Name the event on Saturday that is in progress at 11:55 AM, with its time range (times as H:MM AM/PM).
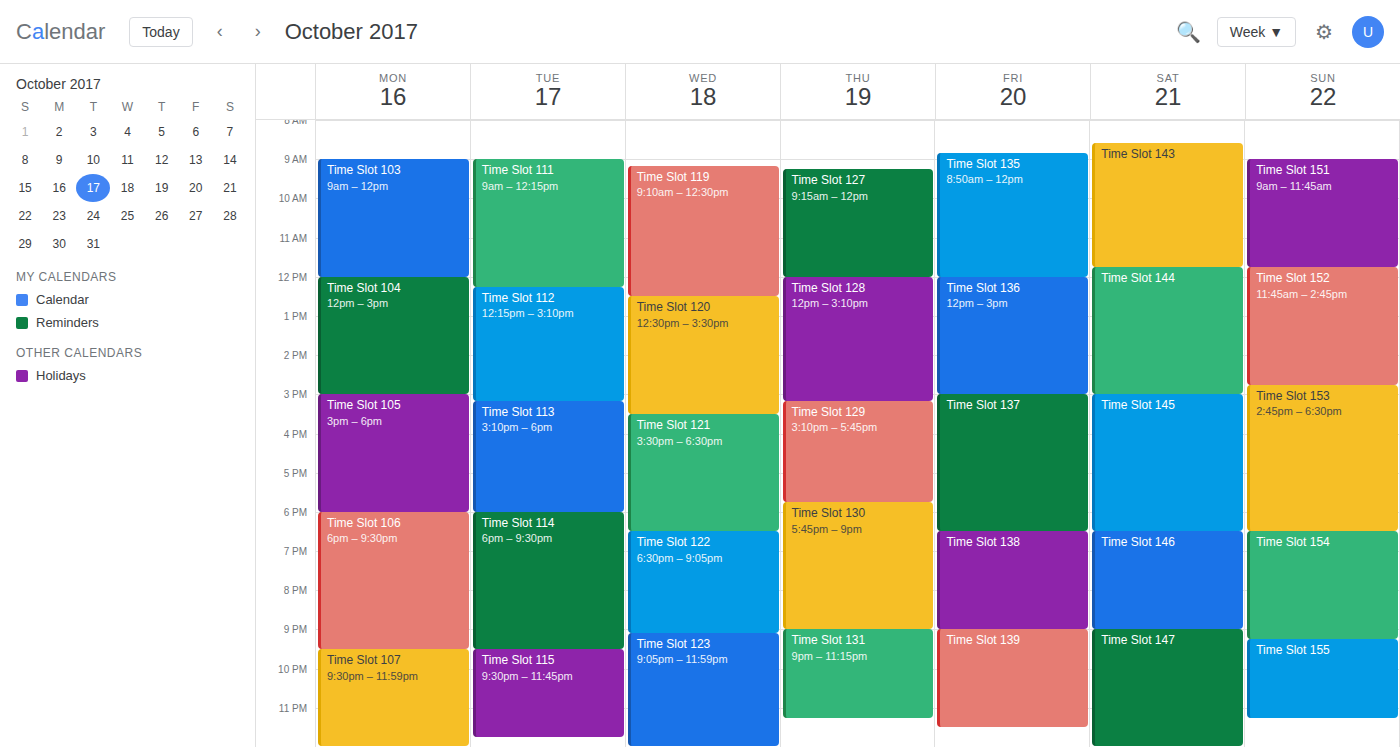
"Time Slot 144", 11:45 AM to 3:00 PM